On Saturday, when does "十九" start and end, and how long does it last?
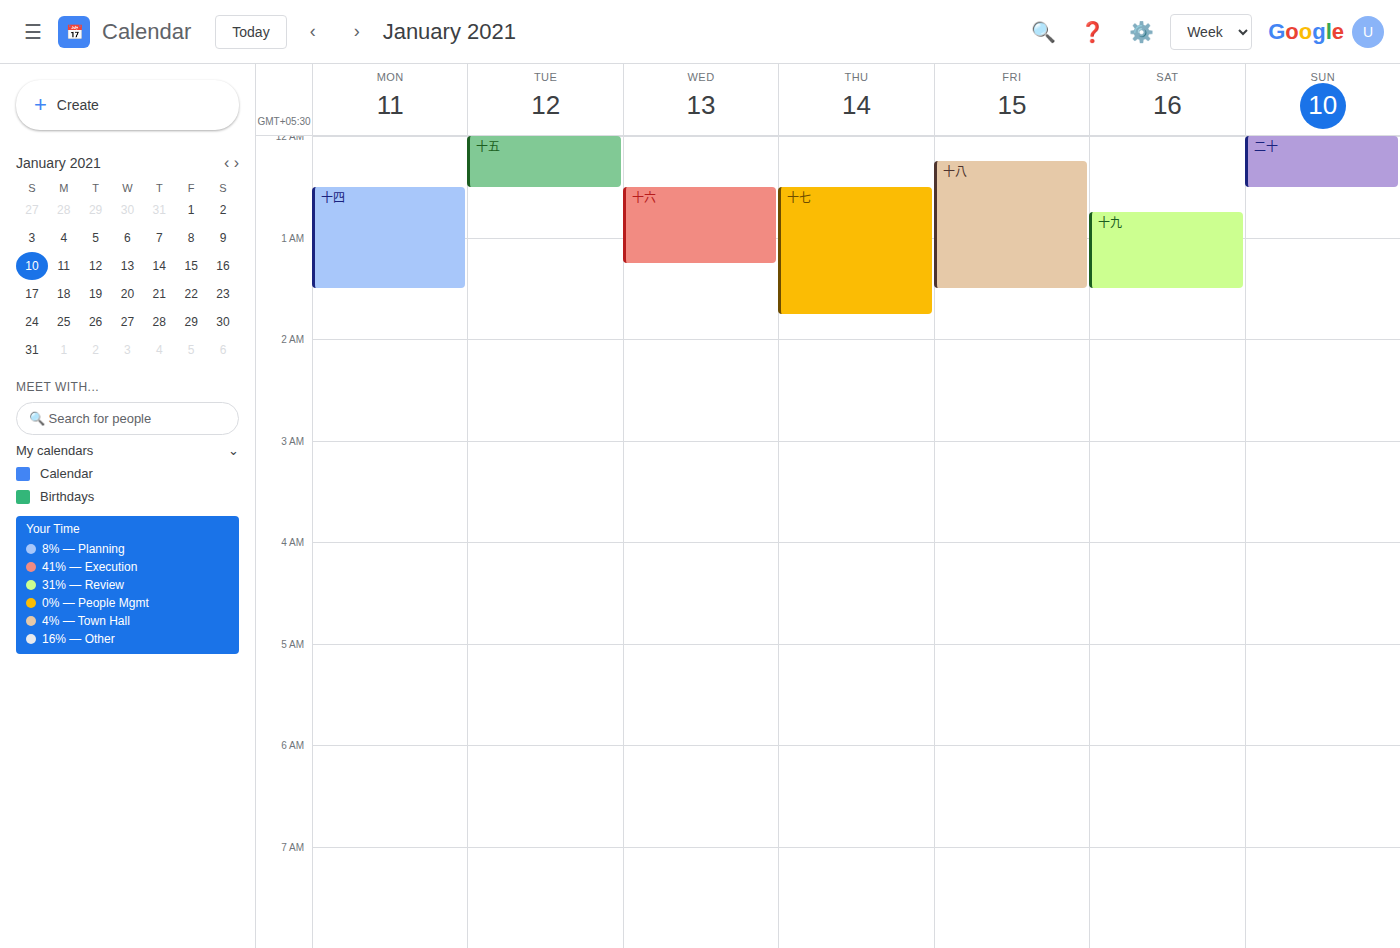
00:45 to 01:30, 45 minutes